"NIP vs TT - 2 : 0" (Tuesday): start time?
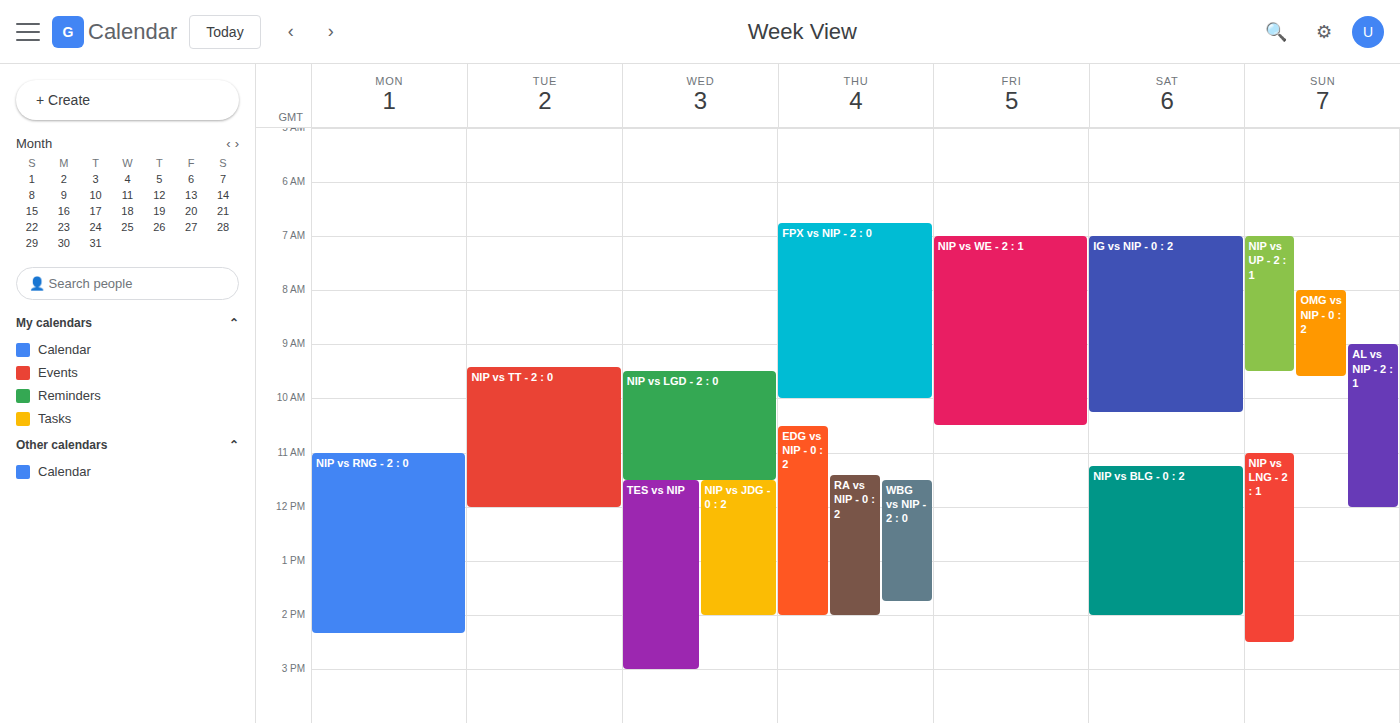
9:25 AM